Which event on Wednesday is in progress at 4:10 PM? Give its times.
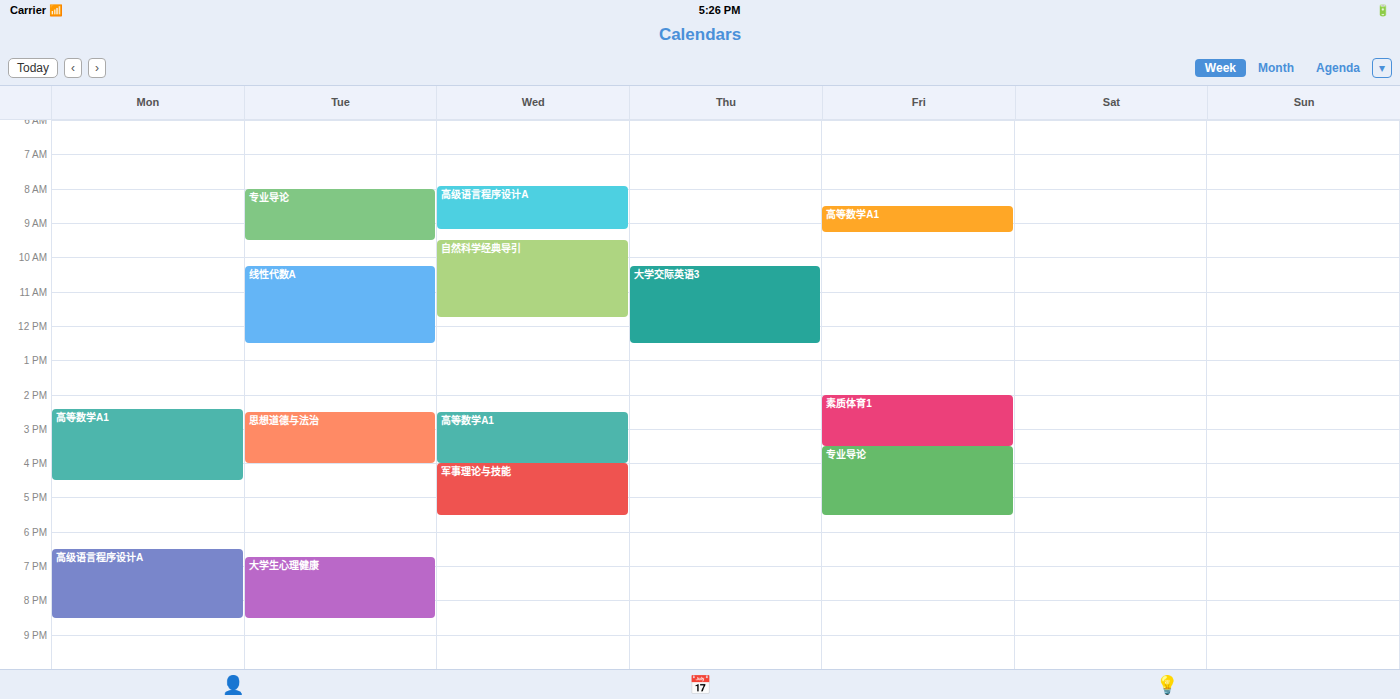
"军事理论与技能", 4:00 PM to 5:30 PM